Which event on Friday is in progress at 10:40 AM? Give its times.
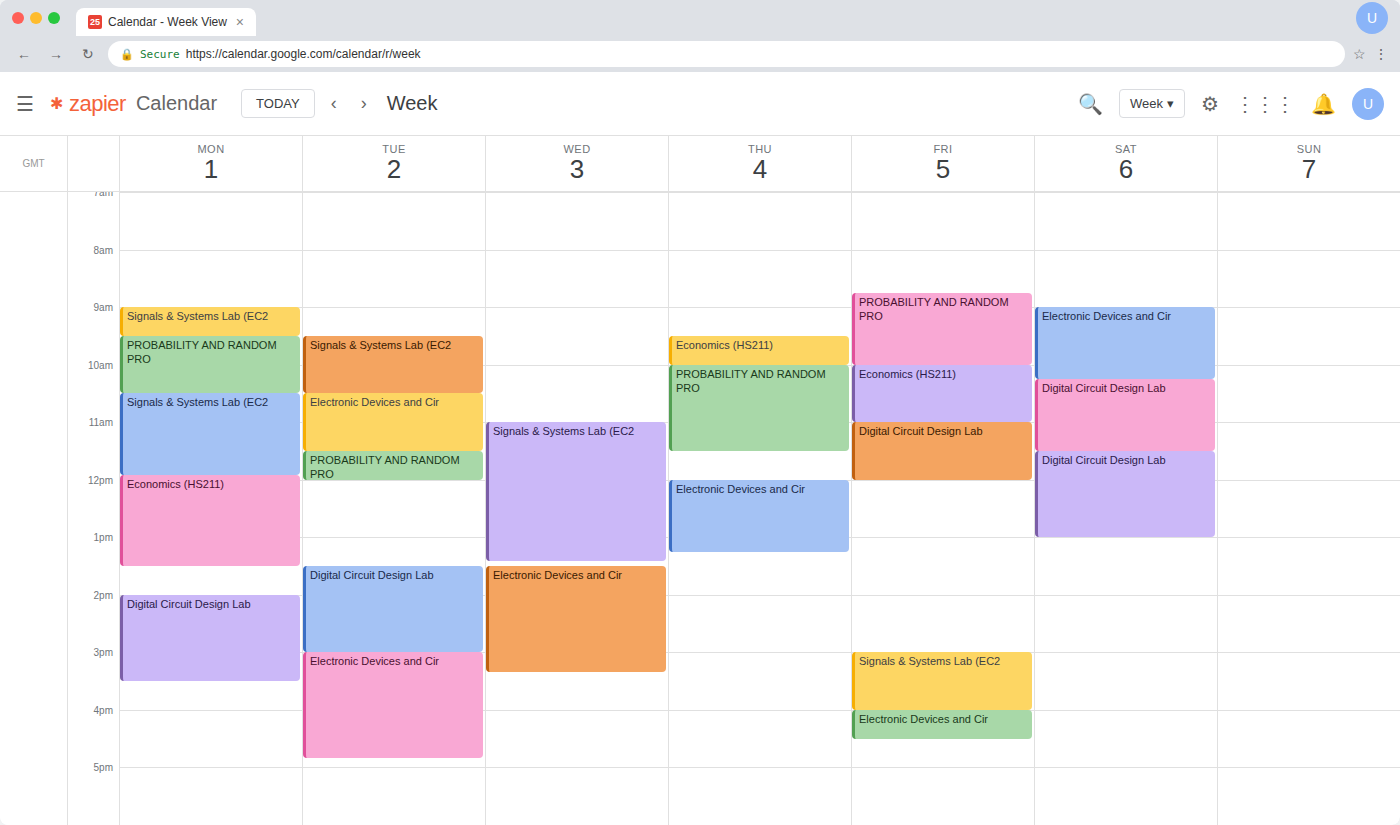
"Economics (HS211)", 10:00 AM to 11:00 AM